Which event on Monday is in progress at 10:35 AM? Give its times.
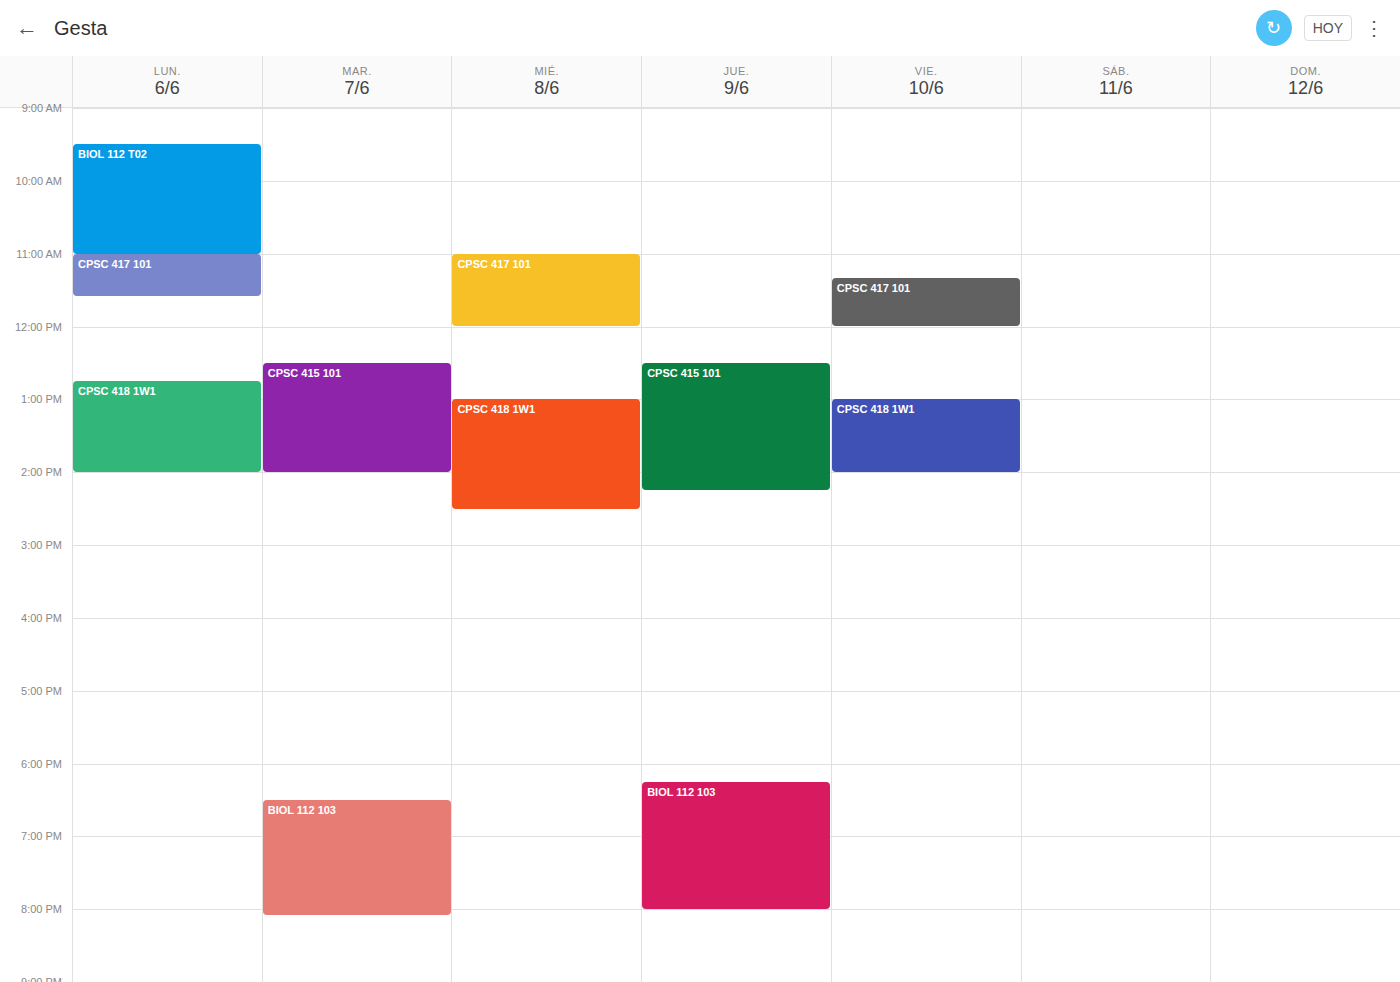
"BIOL 112 T02", 9:30 AM to 11:00 AM